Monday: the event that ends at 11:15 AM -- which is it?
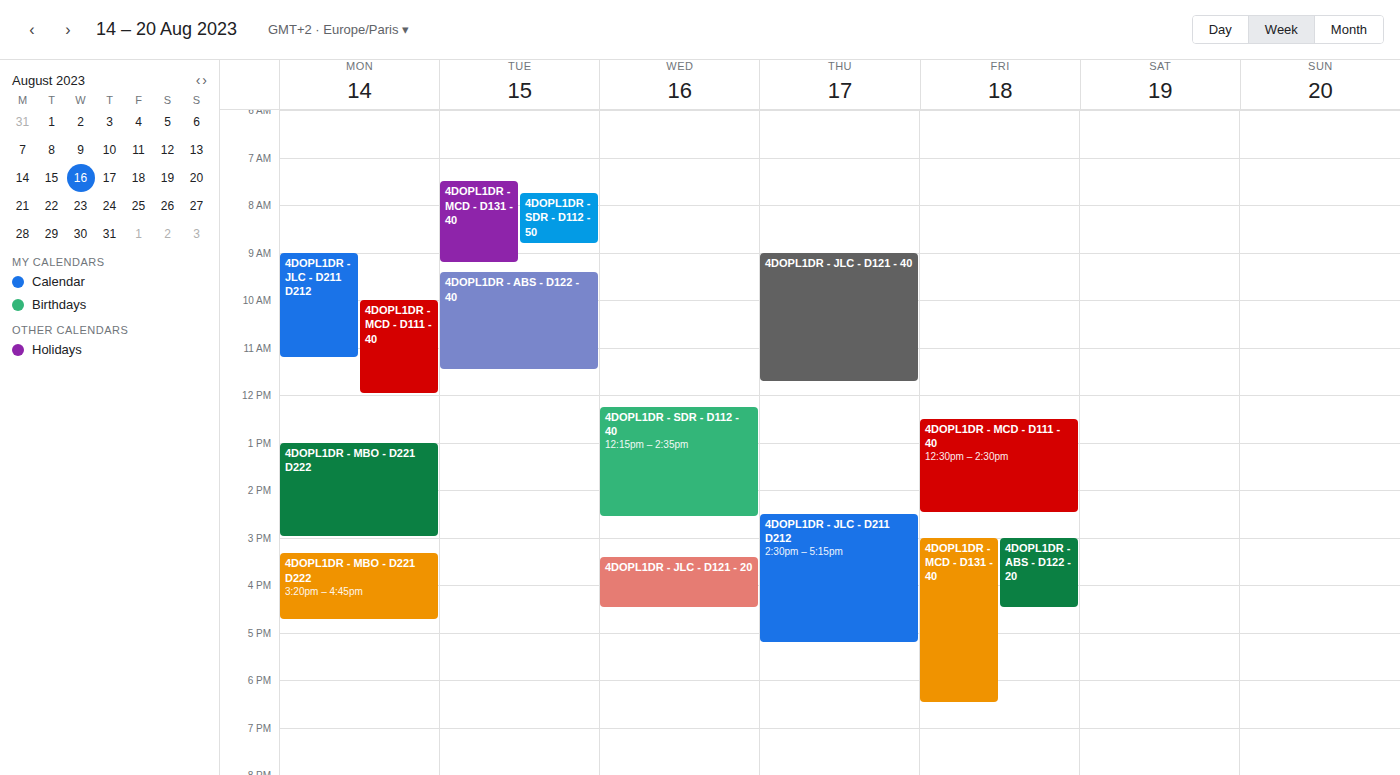
"4DOPL1DR - JLC - D211 D212"